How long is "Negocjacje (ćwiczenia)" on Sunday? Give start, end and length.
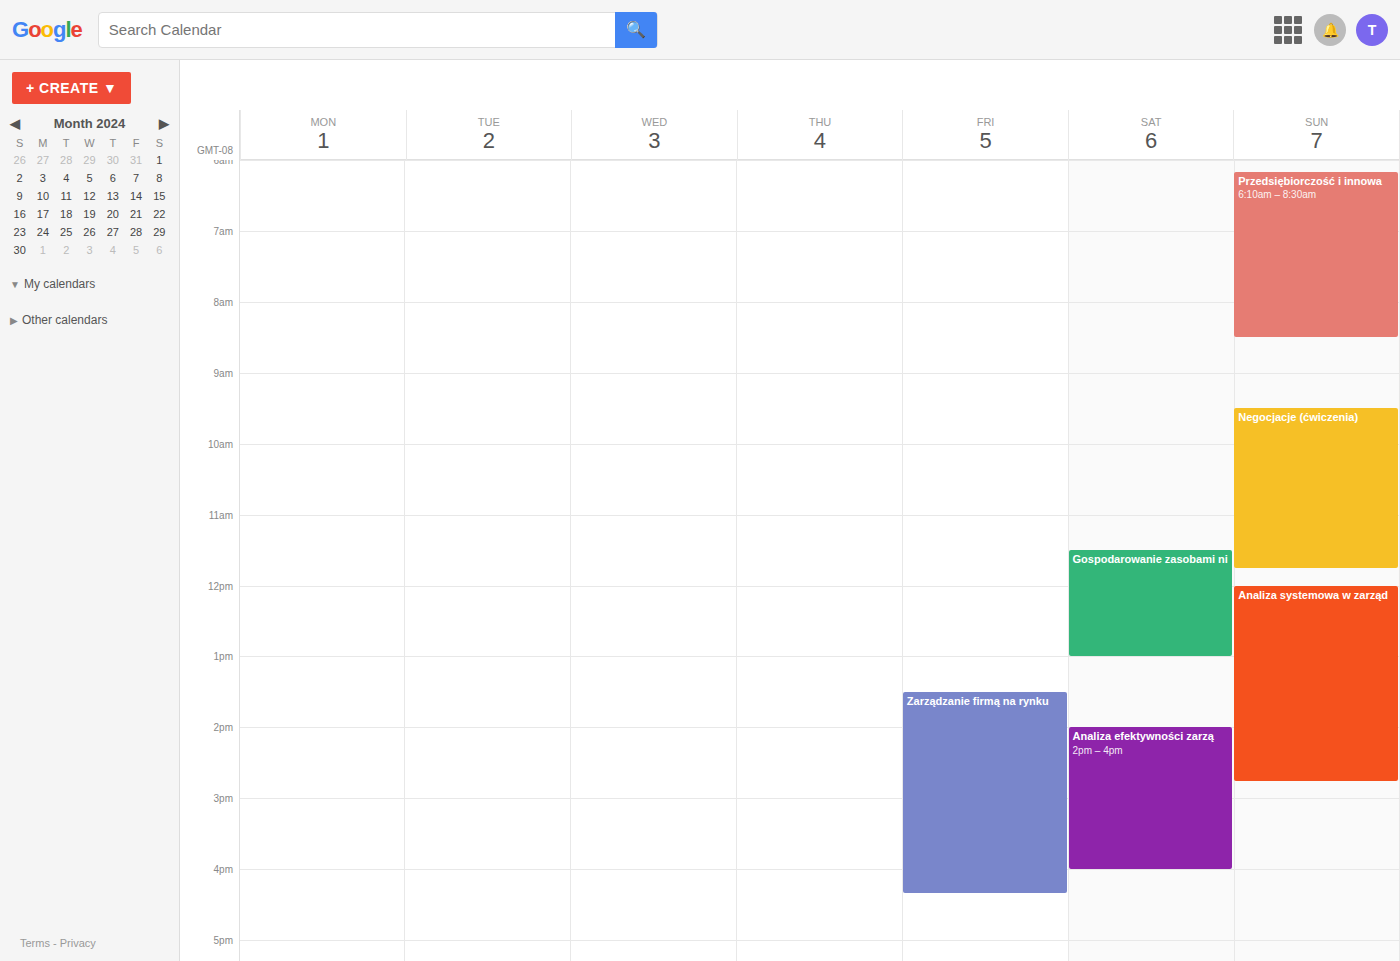
9:30 AM to 11:45 AM, 2 hours 15 minutes